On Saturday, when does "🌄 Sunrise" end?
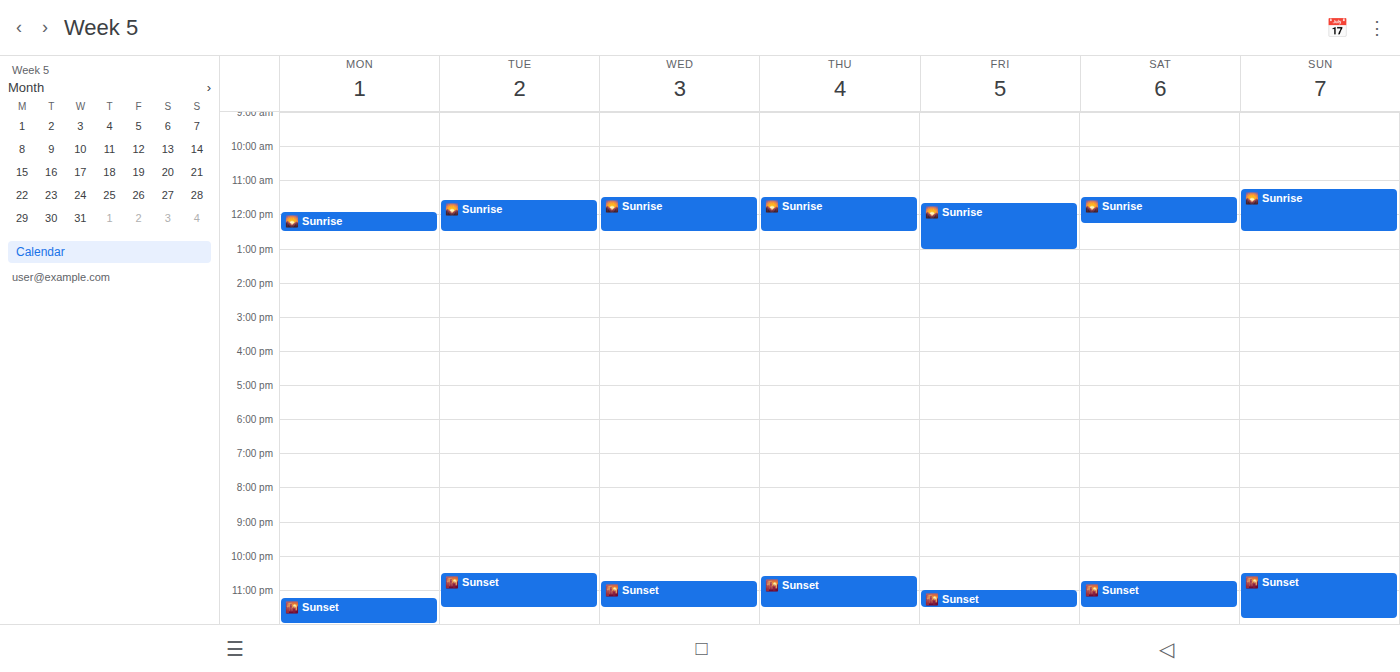
12:15 PM